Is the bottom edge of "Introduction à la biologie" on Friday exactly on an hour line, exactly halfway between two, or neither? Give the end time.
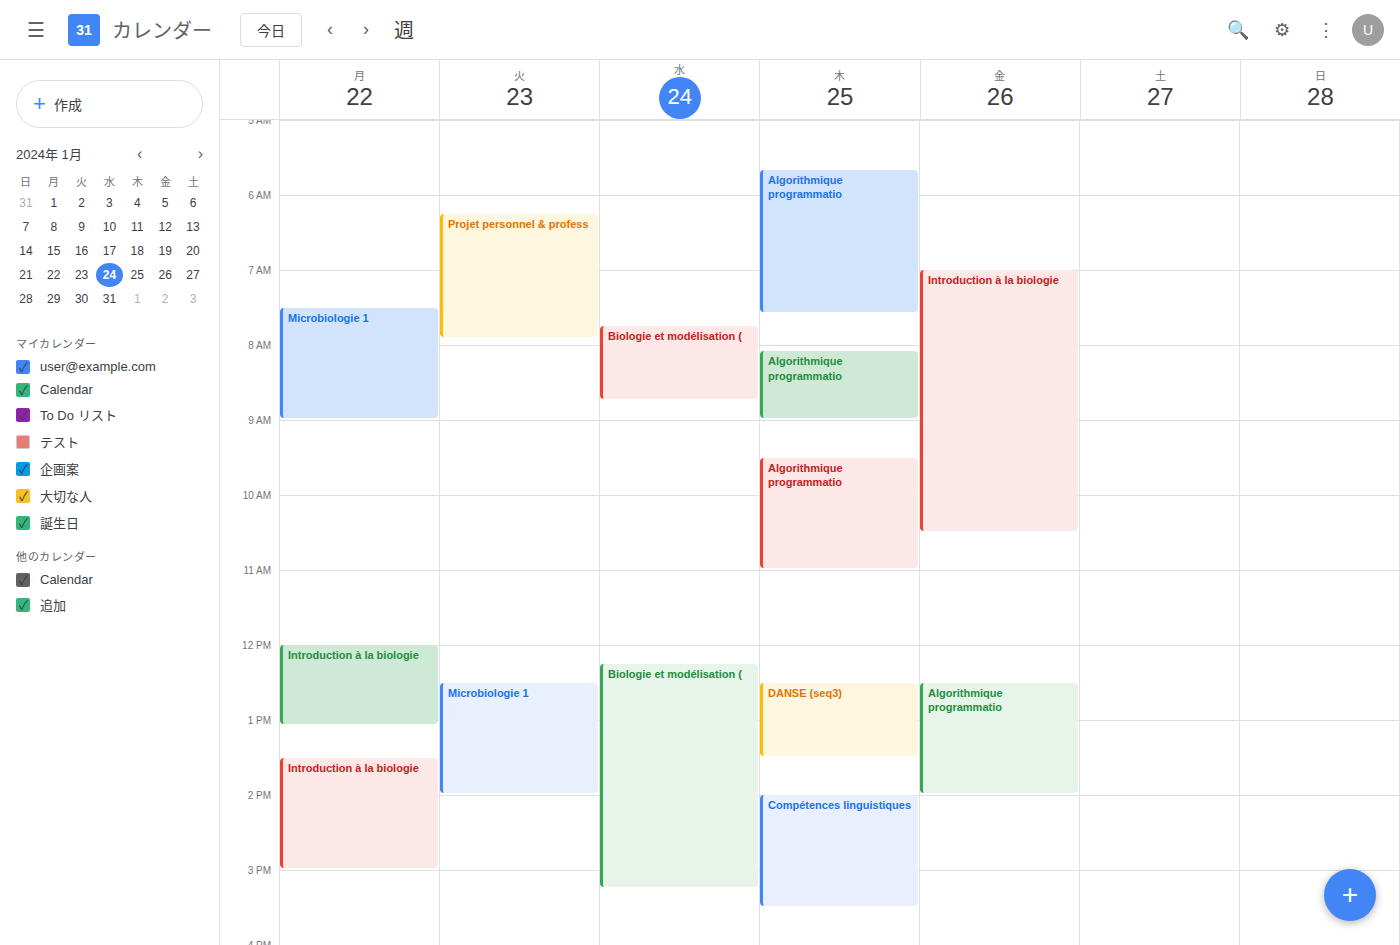
10:30 AM -- halfway between the 10 AM and 11 AM lines.